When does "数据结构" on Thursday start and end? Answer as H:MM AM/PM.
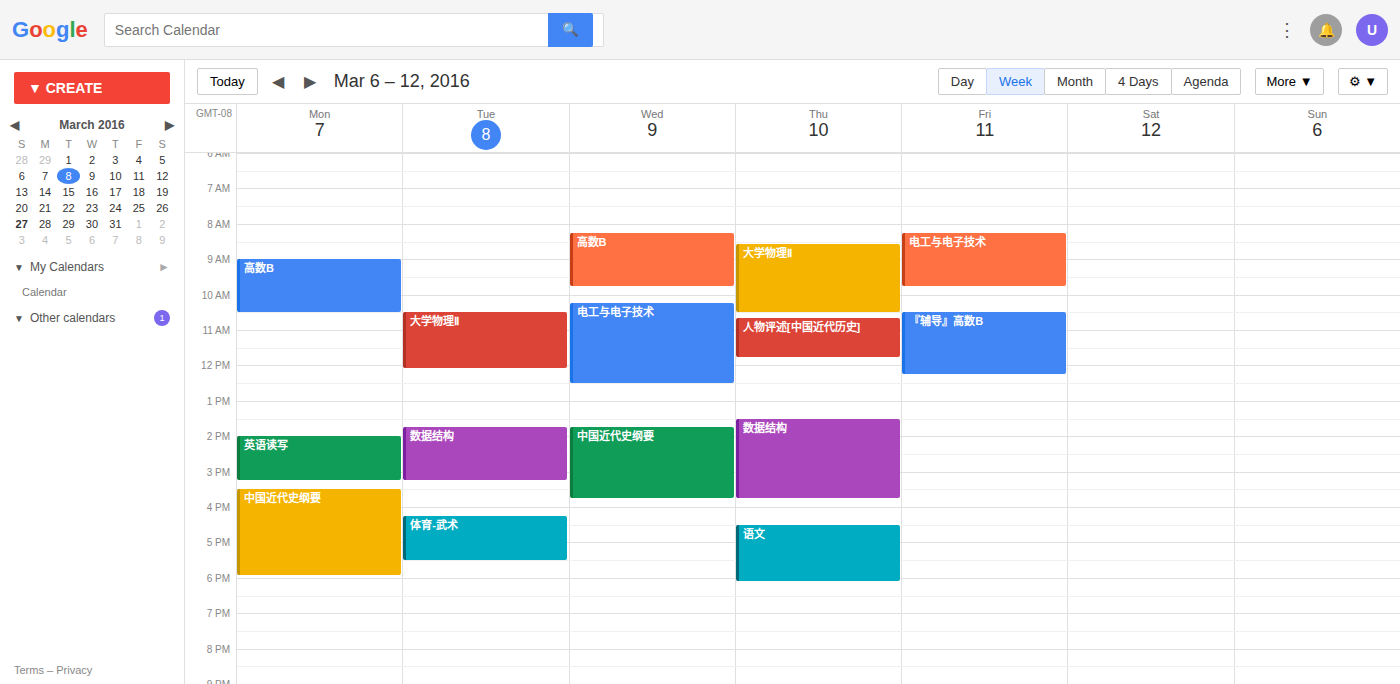
1:30 PM to 3:45 PM